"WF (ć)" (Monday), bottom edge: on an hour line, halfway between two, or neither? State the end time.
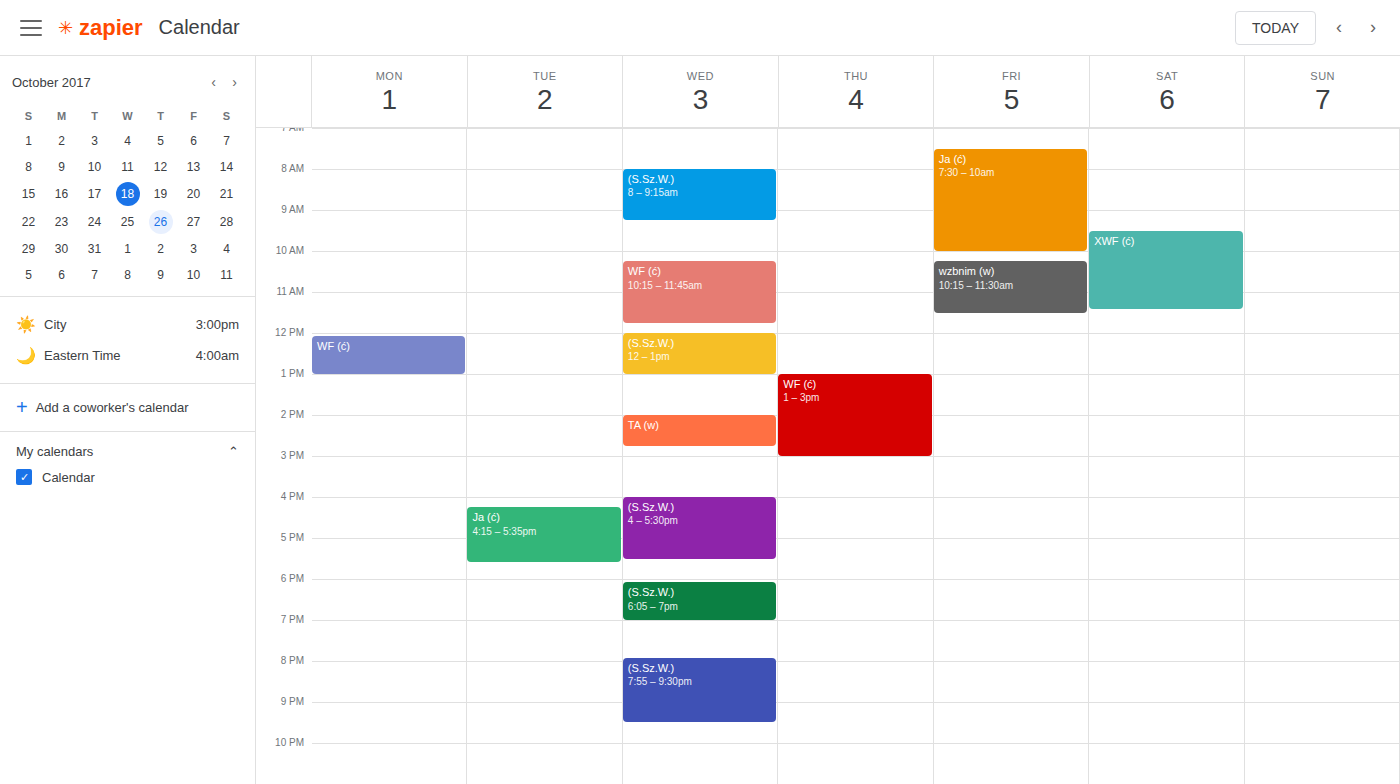
1:00 PM -- exactly on the 1 PM line.